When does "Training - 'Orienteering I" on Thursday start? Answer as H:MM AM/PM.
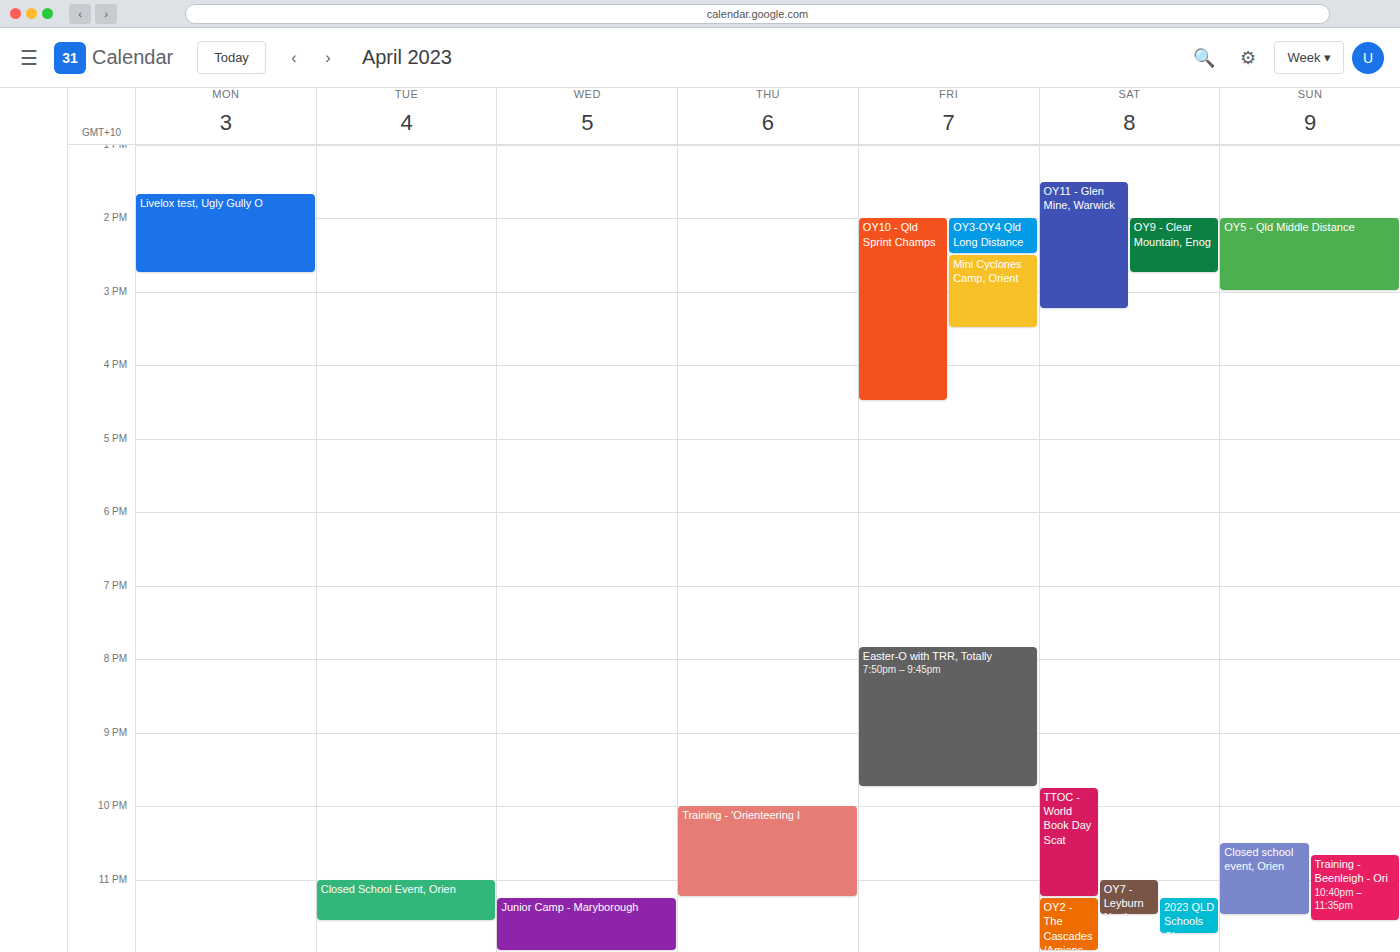
10:00 PM